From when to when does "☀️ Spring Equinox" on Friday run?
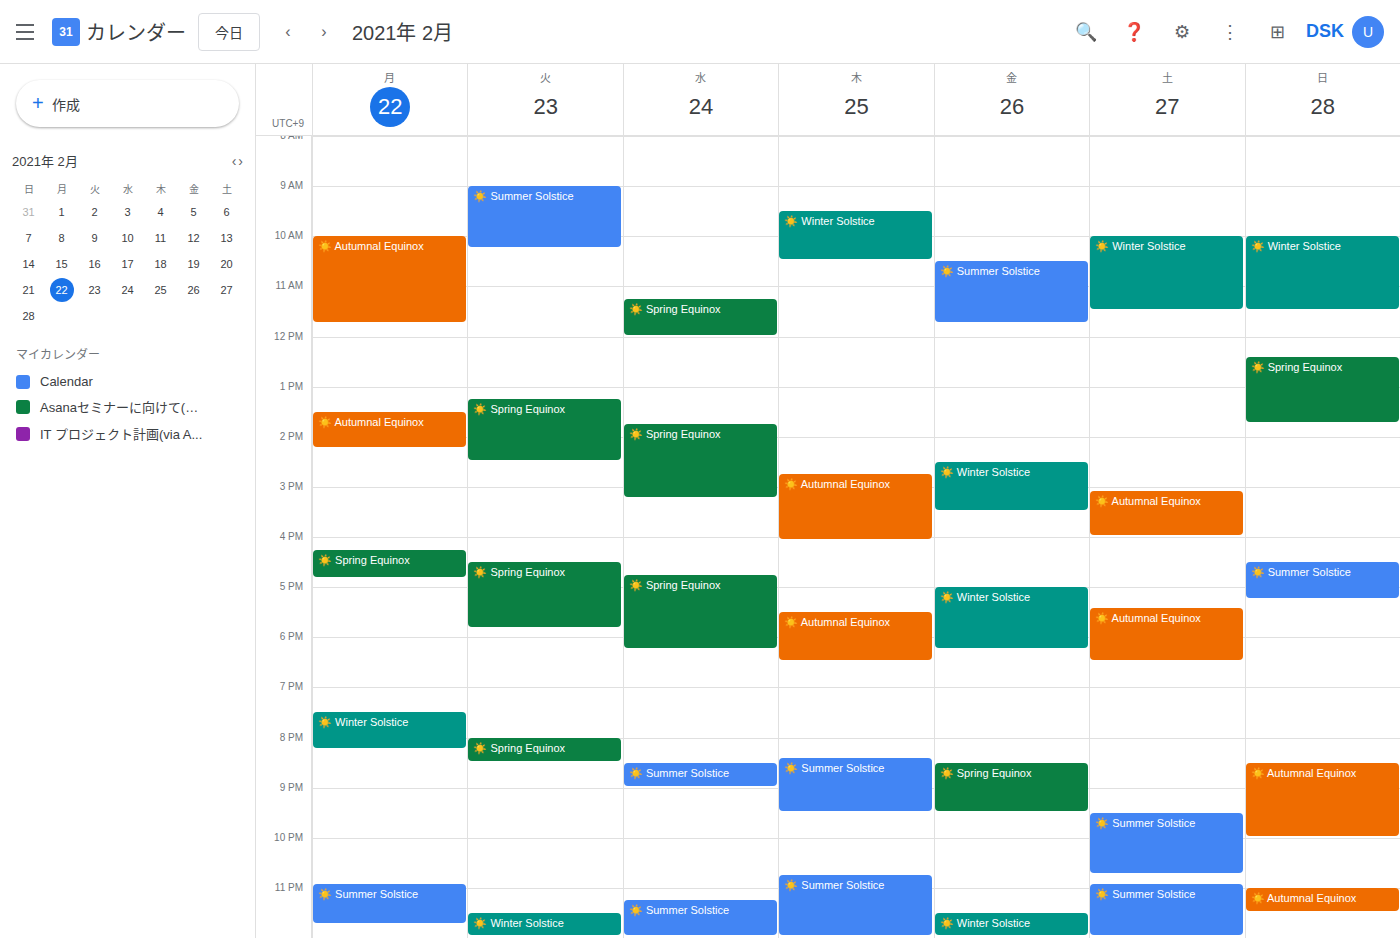
8:30 PM to 9:30 PM